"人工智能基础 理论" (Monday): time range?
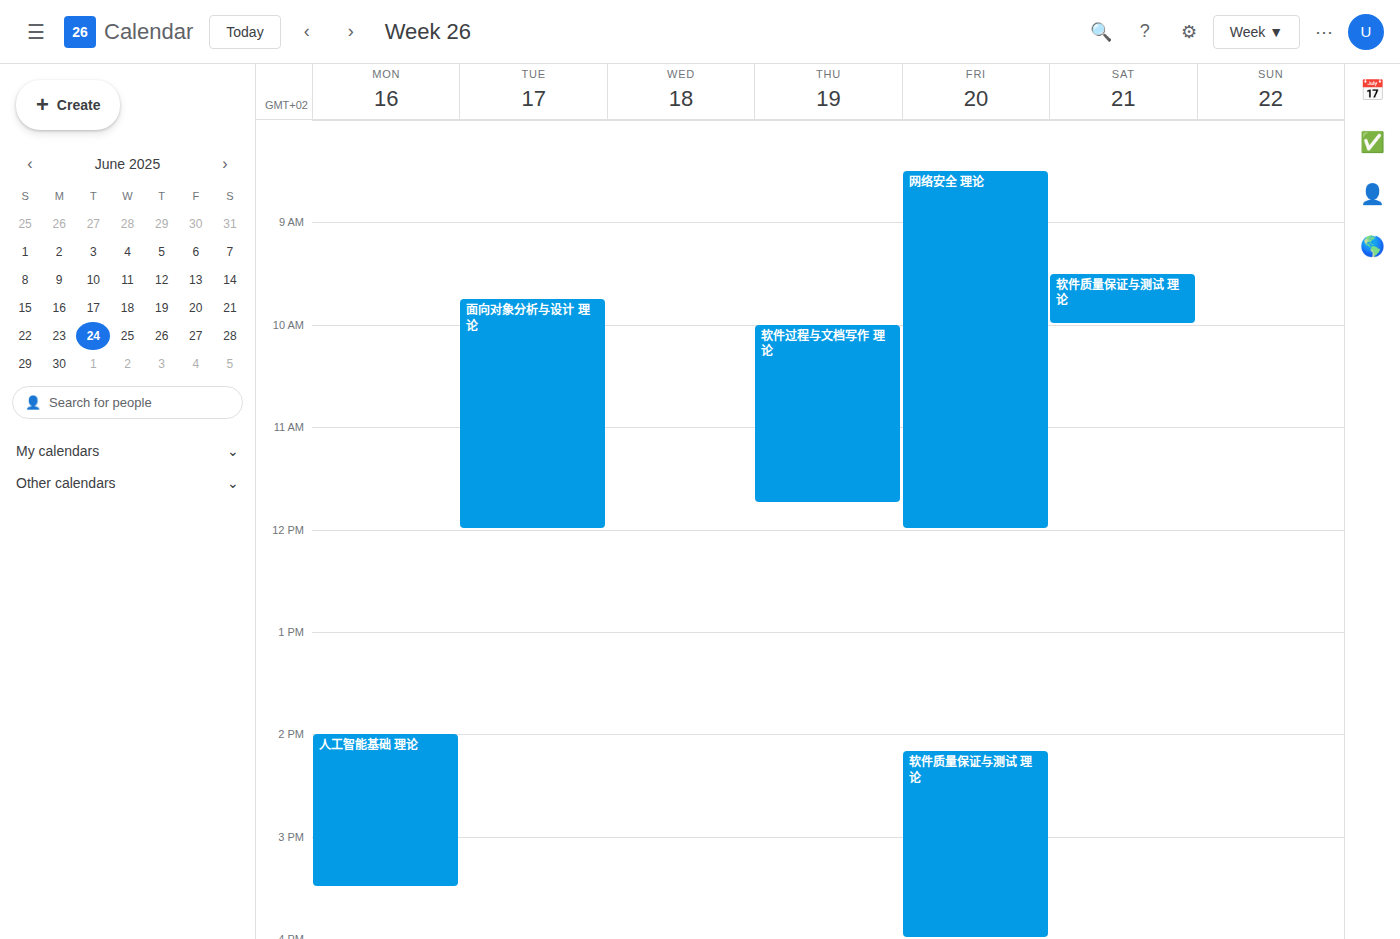
2:00 PM to 3:30 PM